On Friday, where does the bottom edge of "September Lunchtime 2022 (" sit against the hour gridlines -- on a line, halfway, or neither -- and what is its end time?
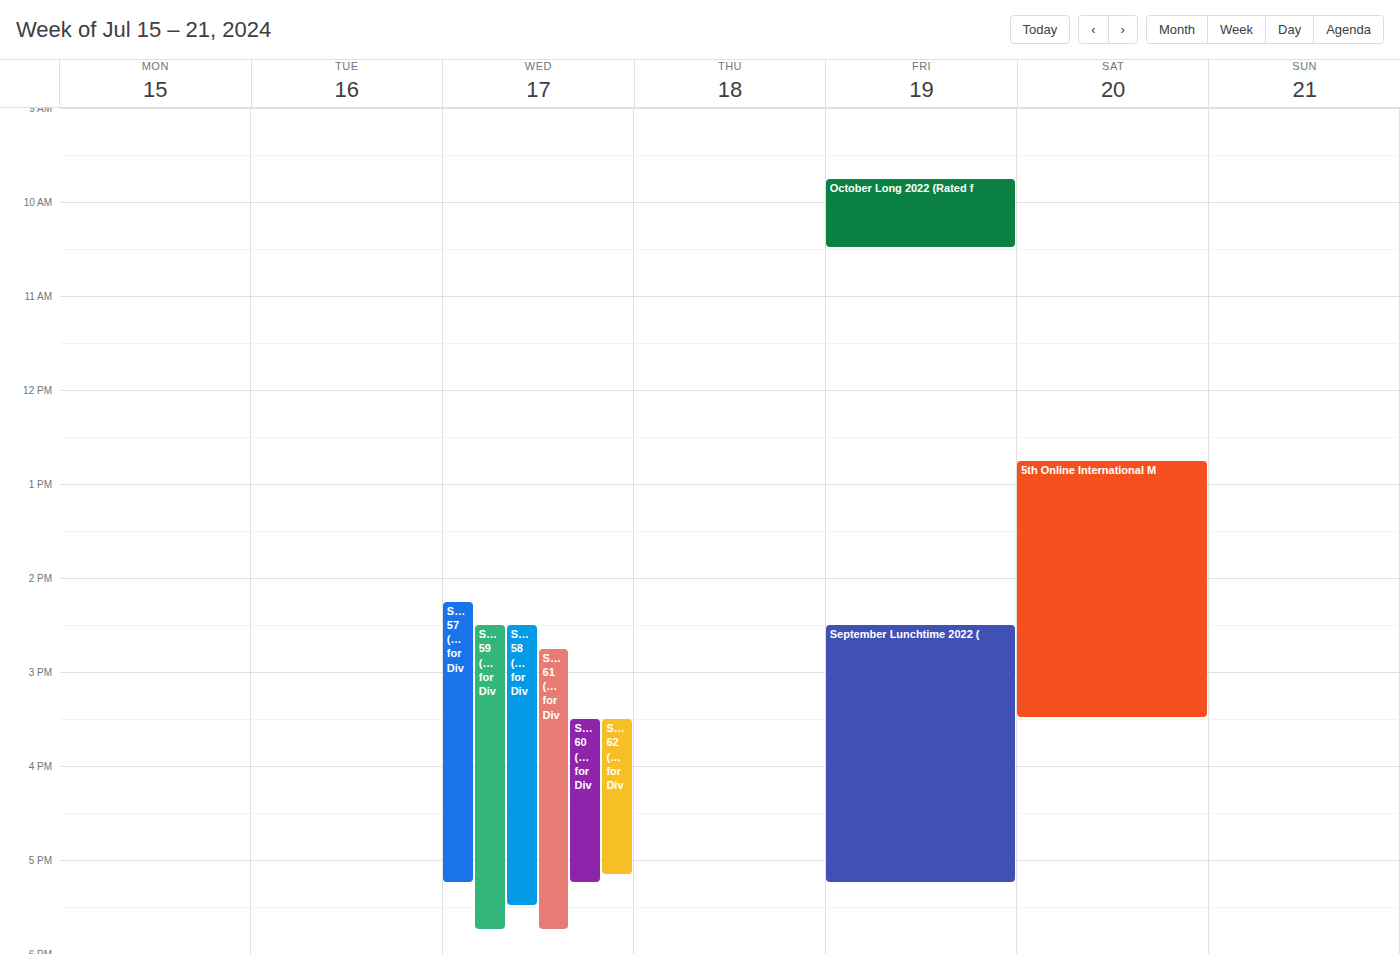
5:15 PM -- neither: a quarter of the way from the 5 PM line to the 6 PM line.